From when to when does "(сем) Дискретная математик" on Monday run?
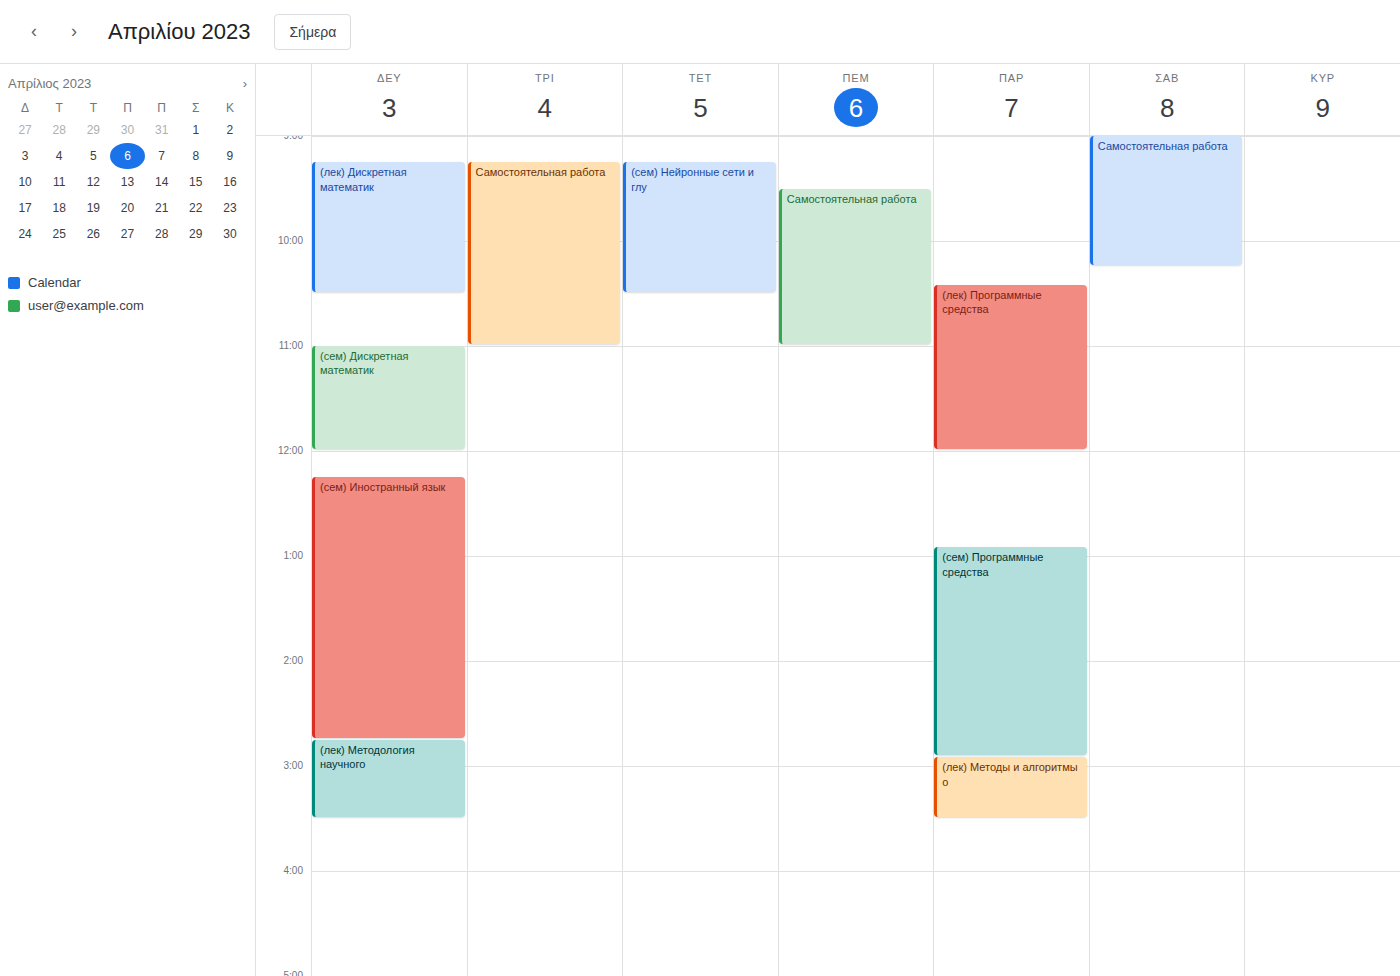
11:00 AM to 12:00 PM